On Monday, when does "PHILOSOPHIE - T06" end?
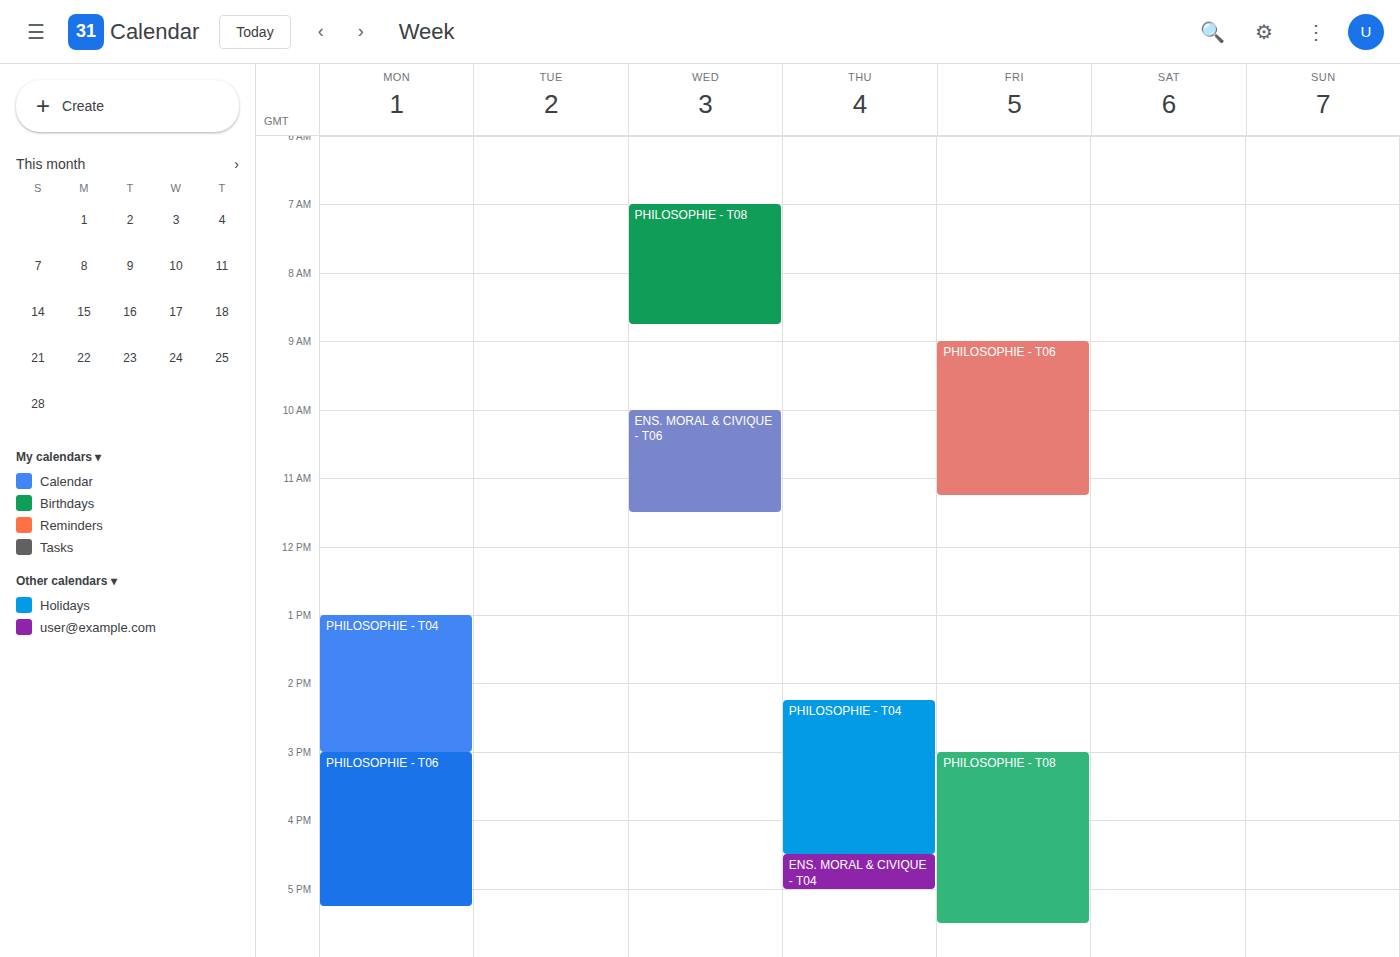
5:15 PM